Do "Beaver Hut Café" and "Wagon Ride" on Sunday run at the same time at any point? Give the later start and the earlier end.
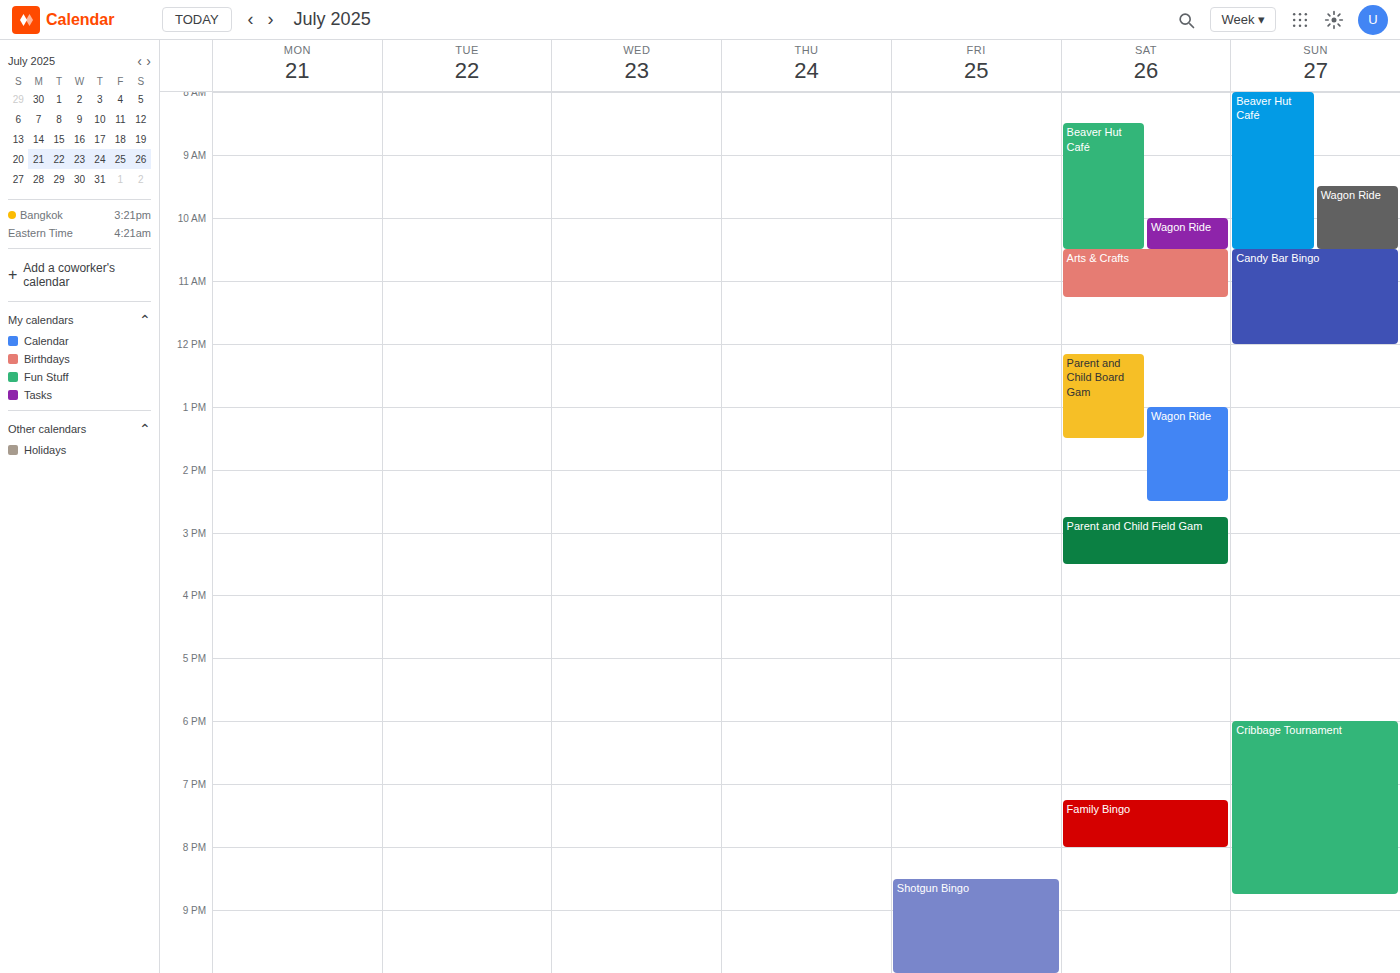
"Wagon Ride" starts at 9:30 AM, before "Beaver Hut Café" ends at 10:30 AM -- they overlap.